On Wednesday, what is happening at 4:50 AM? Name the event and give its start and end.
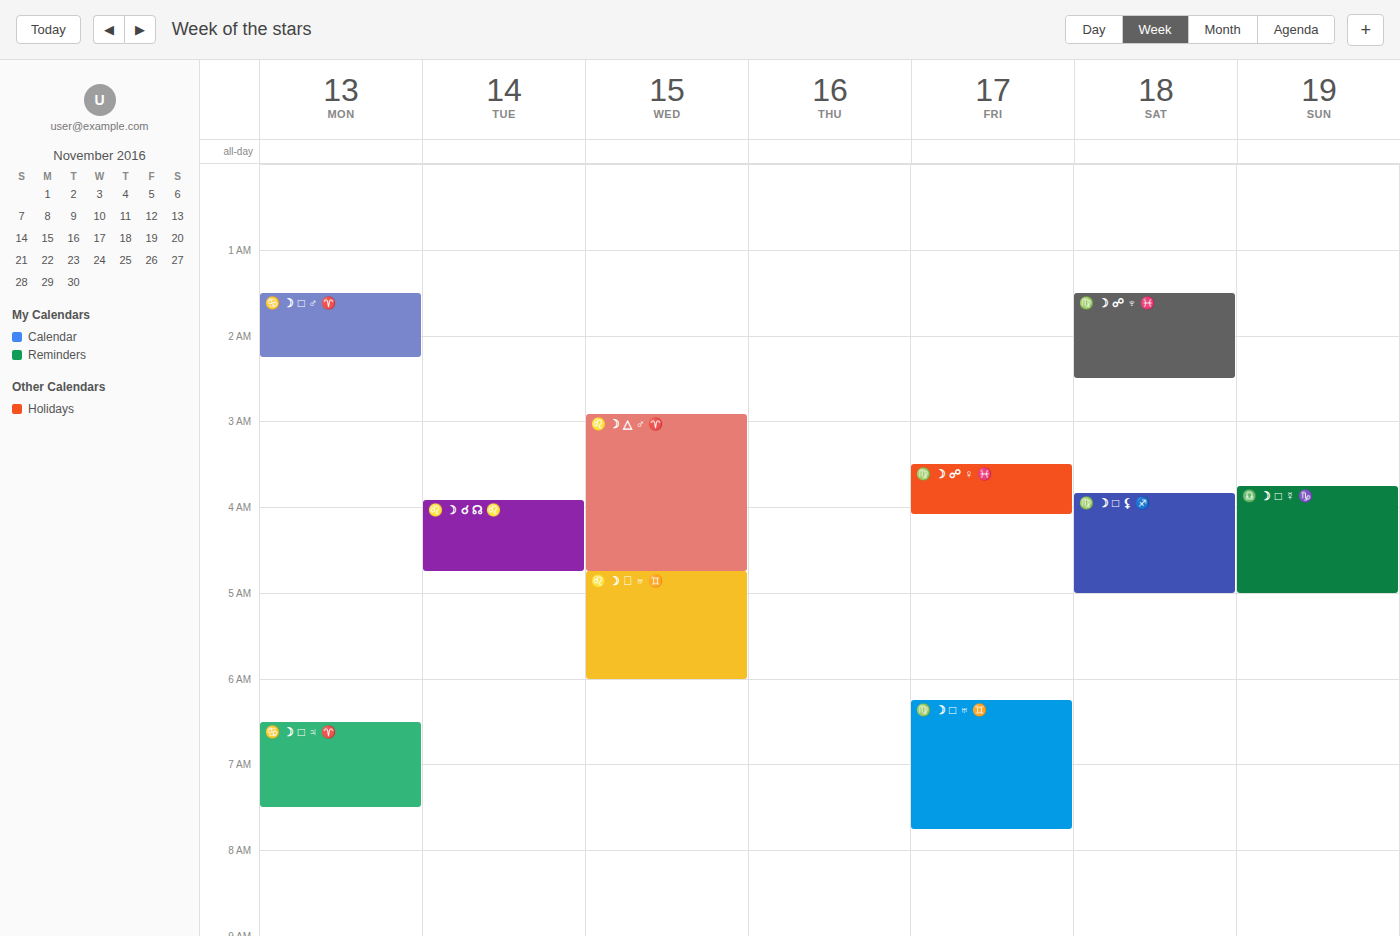
"♌️ ☽ ⚹ ♅ ♊️", 4:45 AM to 6:00 AM